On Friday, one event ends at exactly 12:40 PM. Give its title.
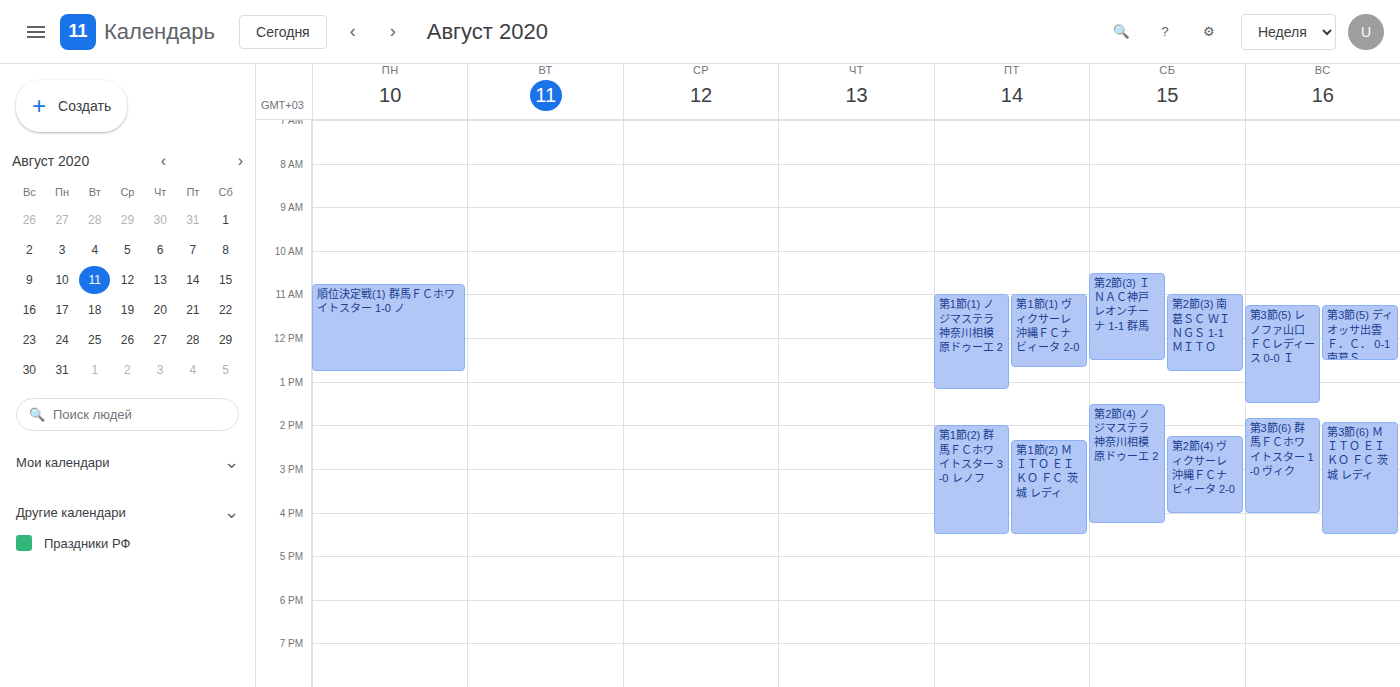
"第1節(1) ヴィクサーレ沖縄ＦＣナビィータ 2-0"